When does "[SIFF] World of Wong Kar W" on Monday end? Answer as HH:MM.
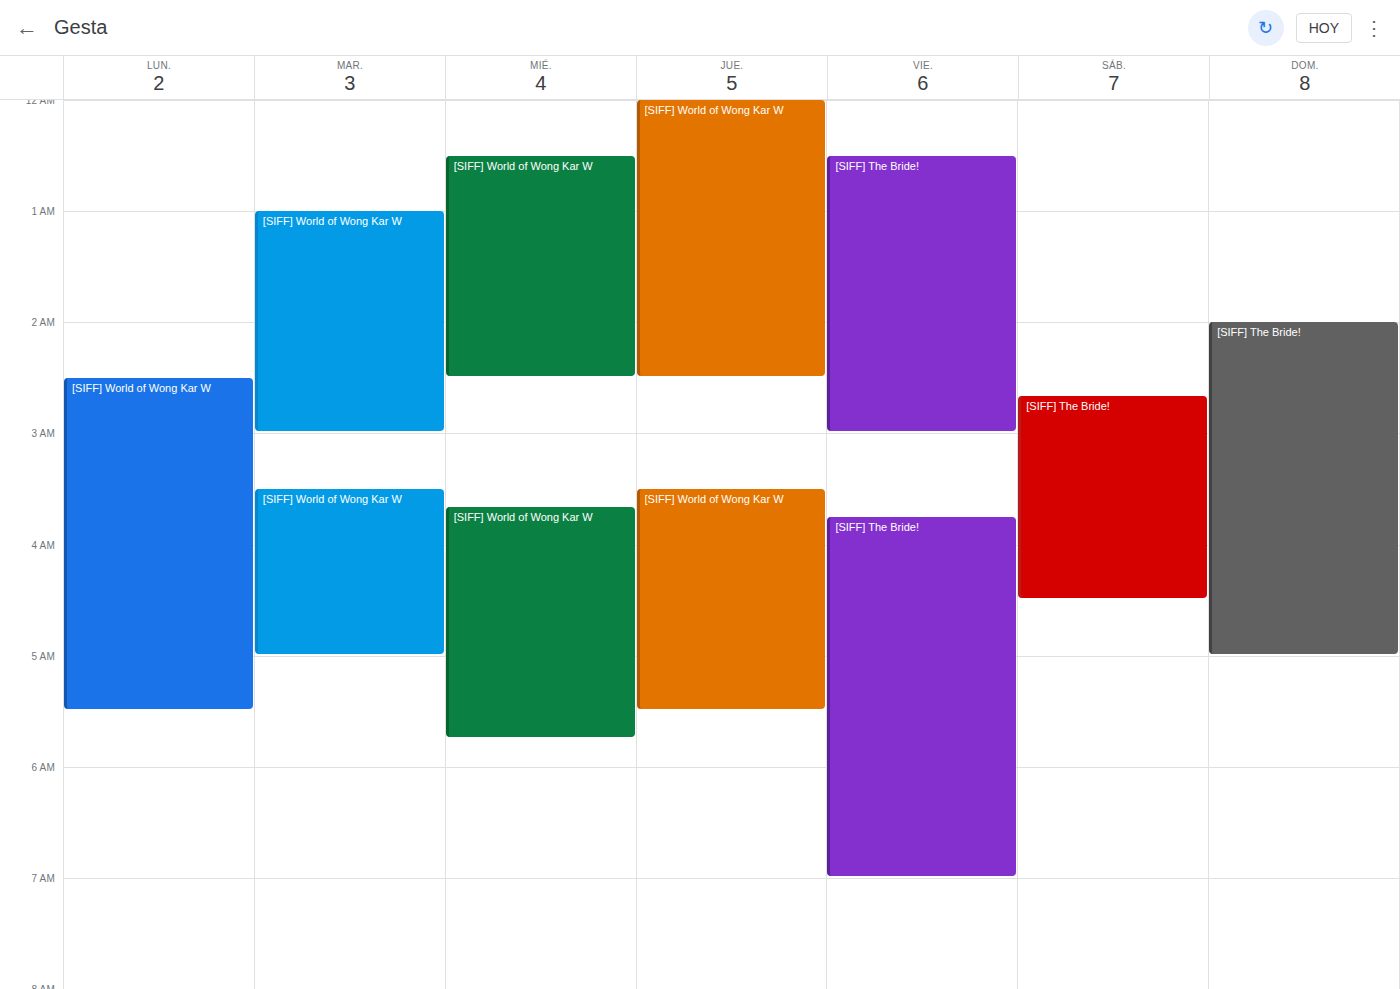
05:30